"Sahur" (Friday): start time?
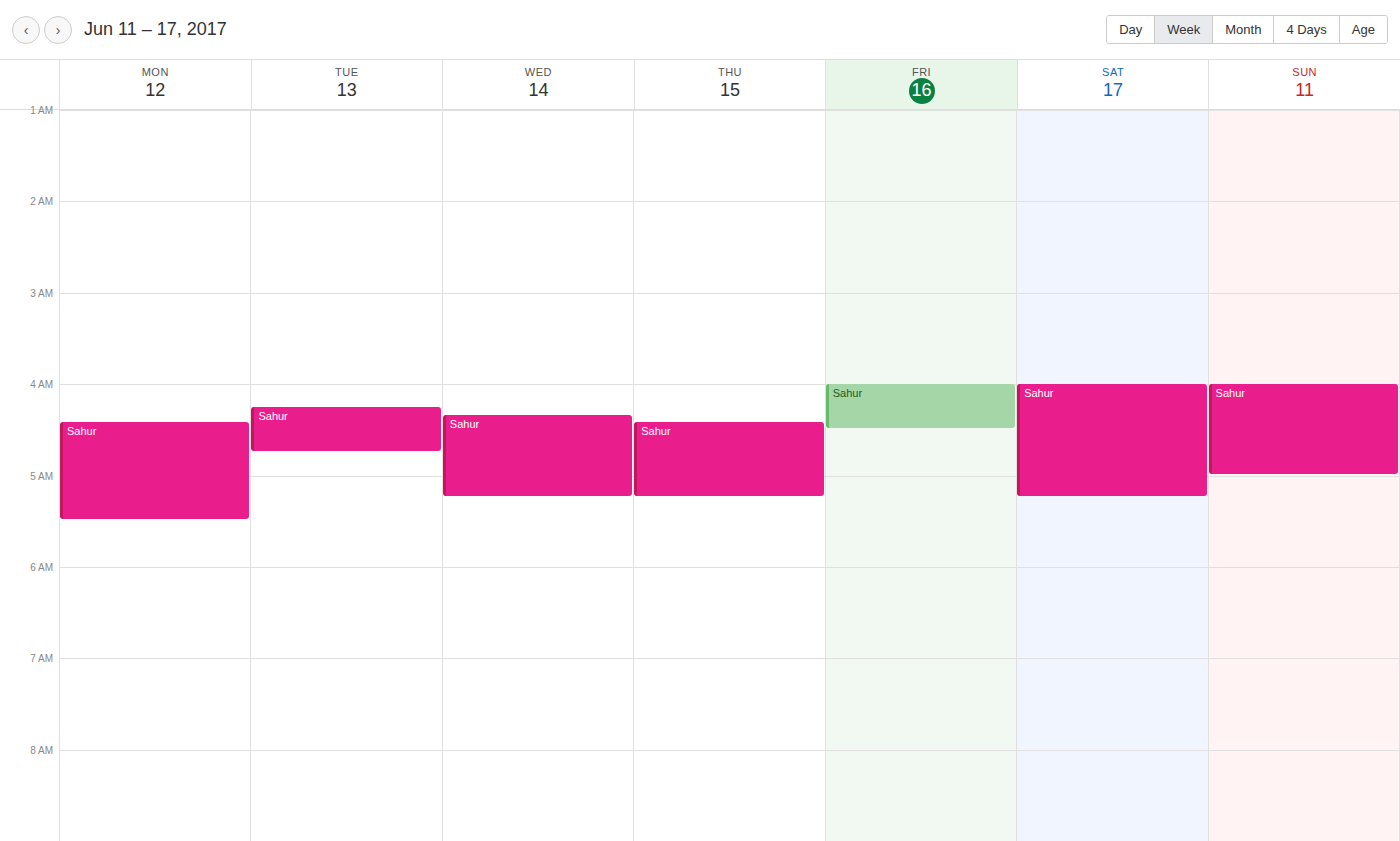
04:00